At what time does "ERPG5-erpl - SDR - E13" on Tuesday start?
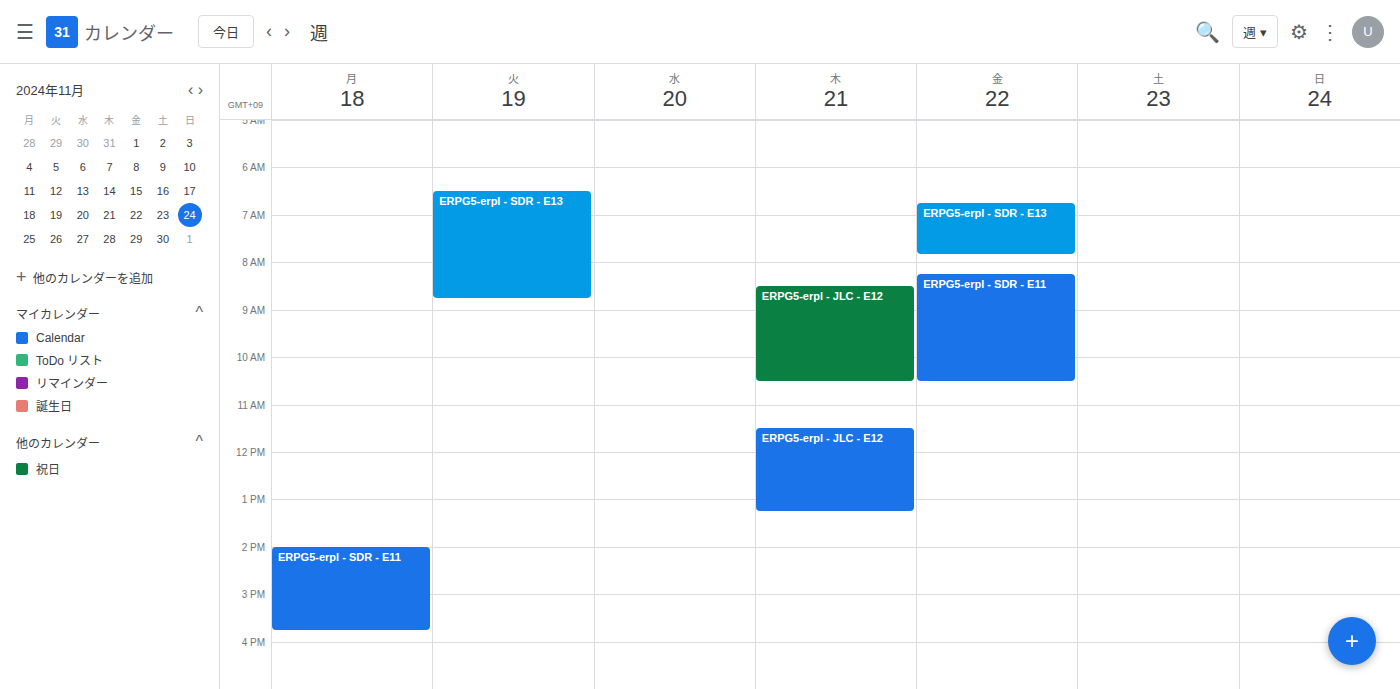
6:30 AM